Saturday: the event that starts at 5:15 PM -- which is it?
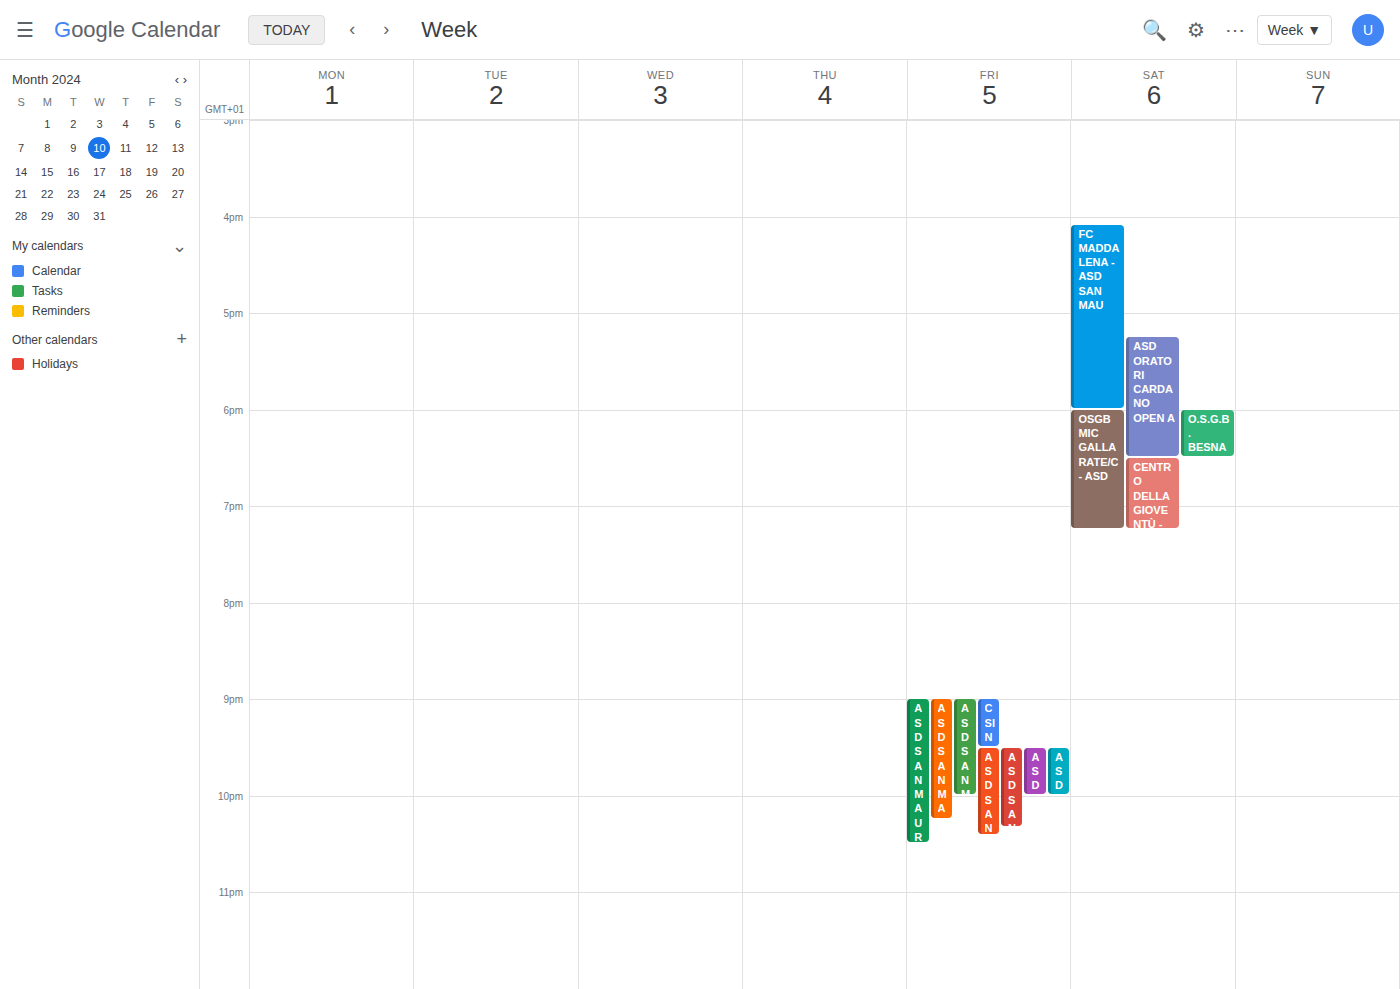
"ASD ORATORI CARDANO OPEN A"